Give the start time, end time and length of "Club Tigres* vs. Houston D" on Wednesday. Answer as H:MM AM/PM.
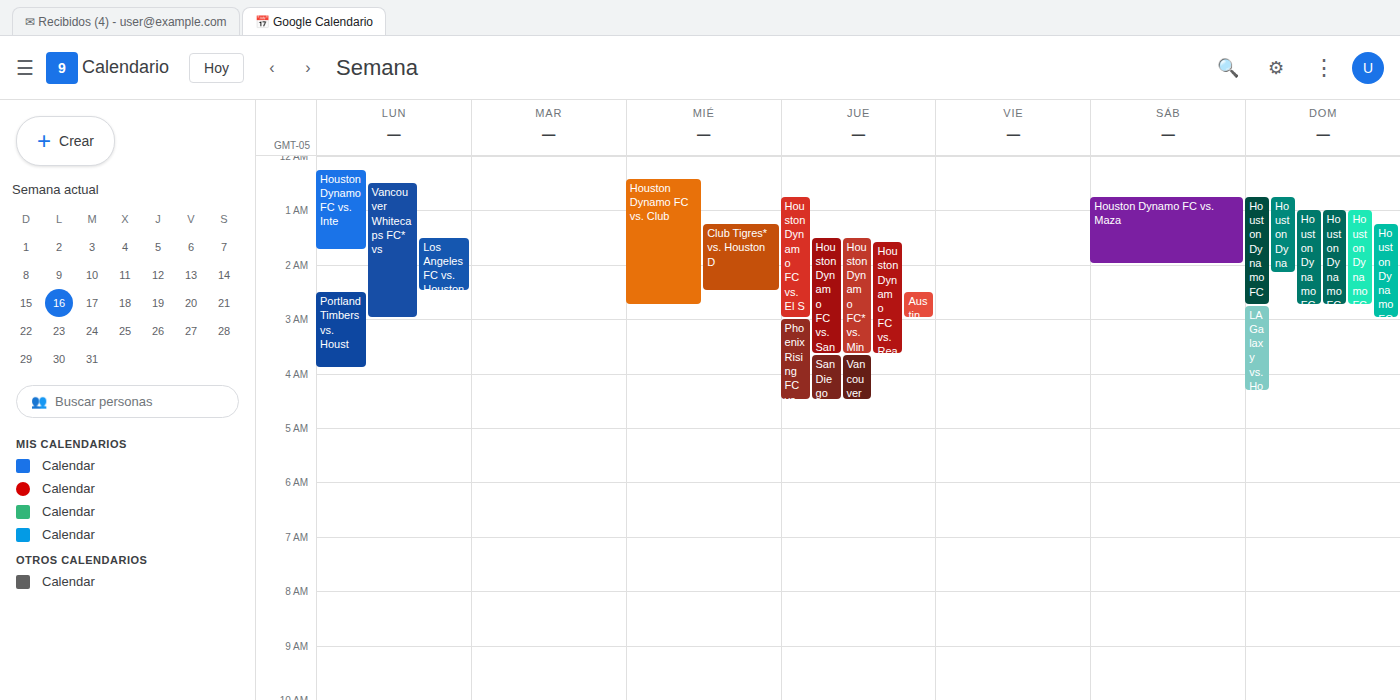
1:15 AM to 2:30 AM, 1 hour 15 minutes